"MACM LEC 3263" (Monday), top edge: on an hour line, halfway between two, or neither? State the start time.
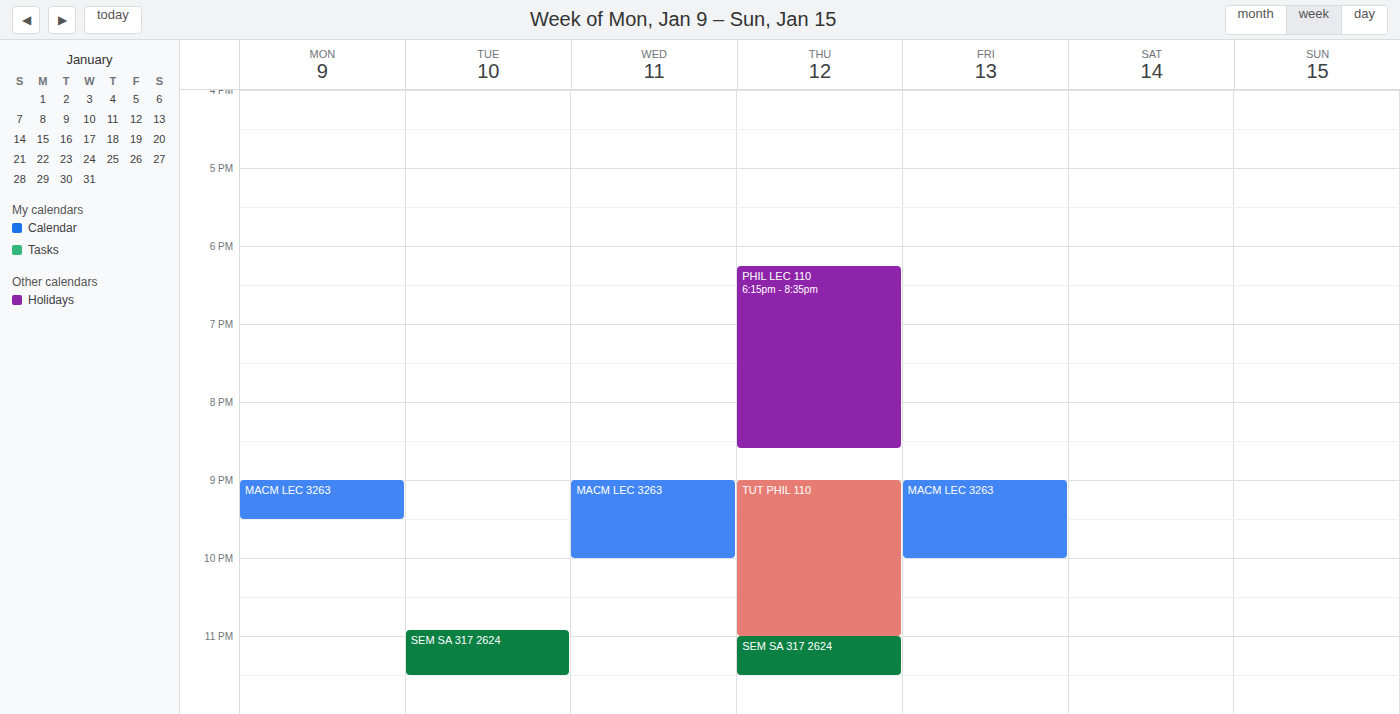
9:00 PM -- exactly on the 9 PM line.